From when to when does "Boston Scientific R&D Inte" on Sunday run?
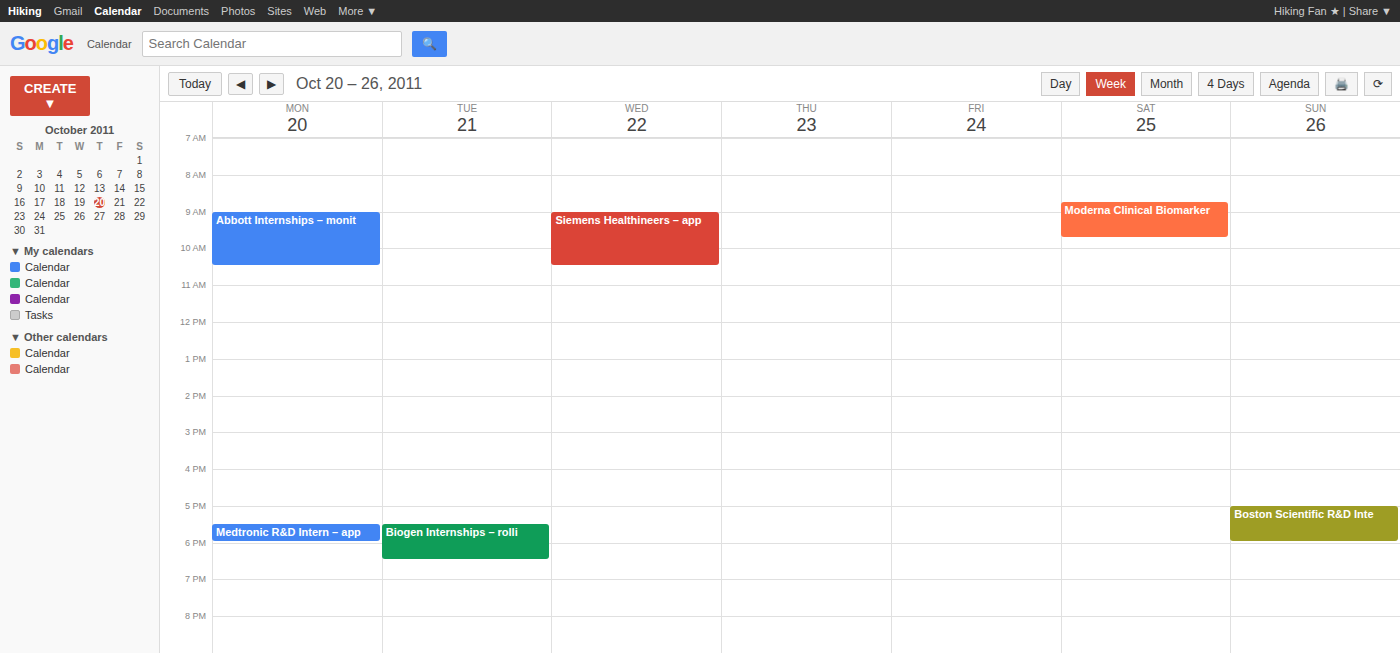
5:00 PM to 6:00 PM